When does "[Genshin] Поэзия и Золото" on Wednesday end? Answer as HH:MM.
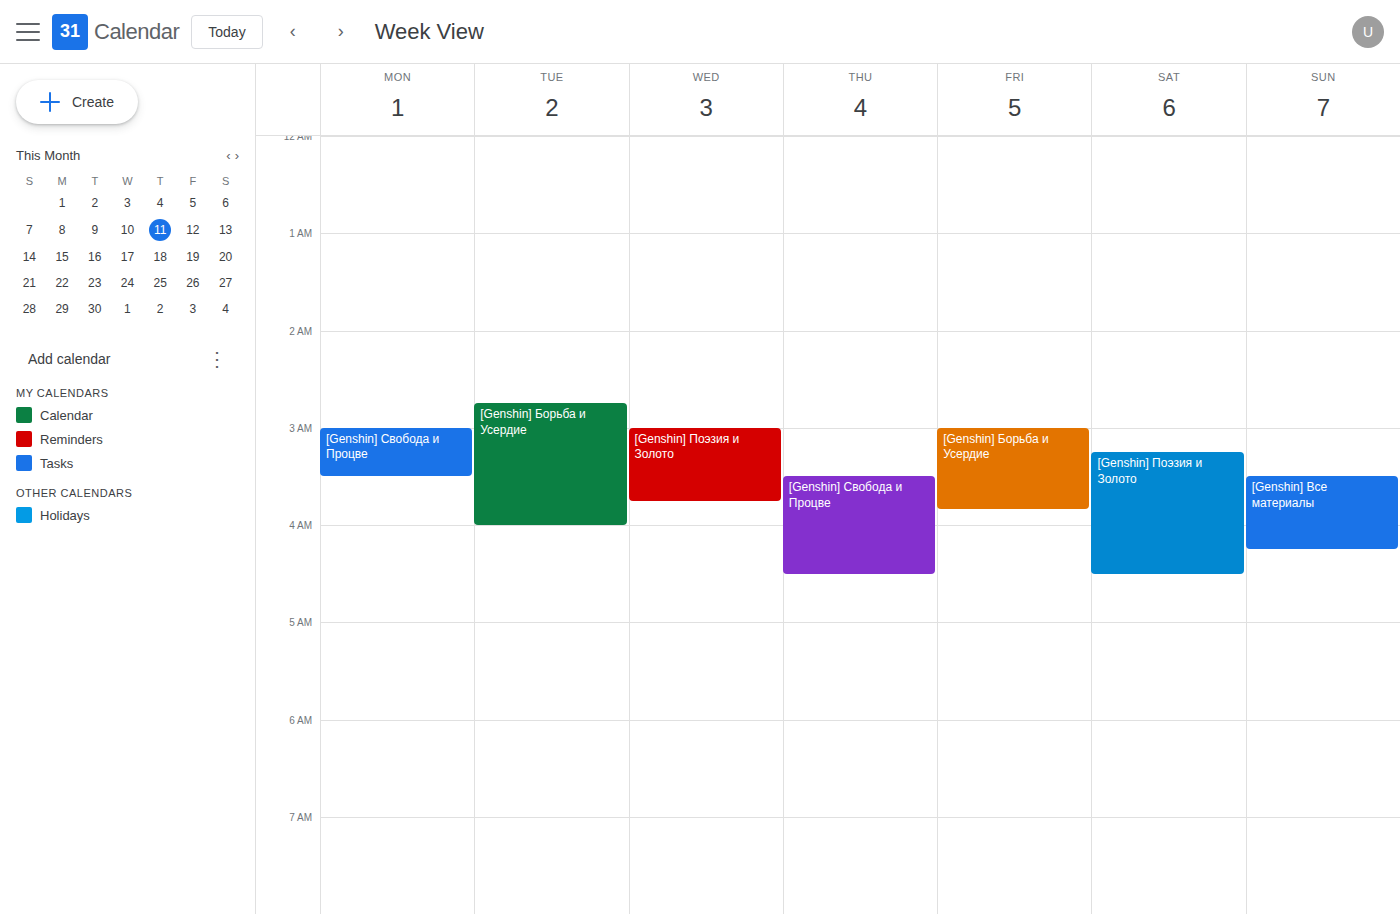
03:45